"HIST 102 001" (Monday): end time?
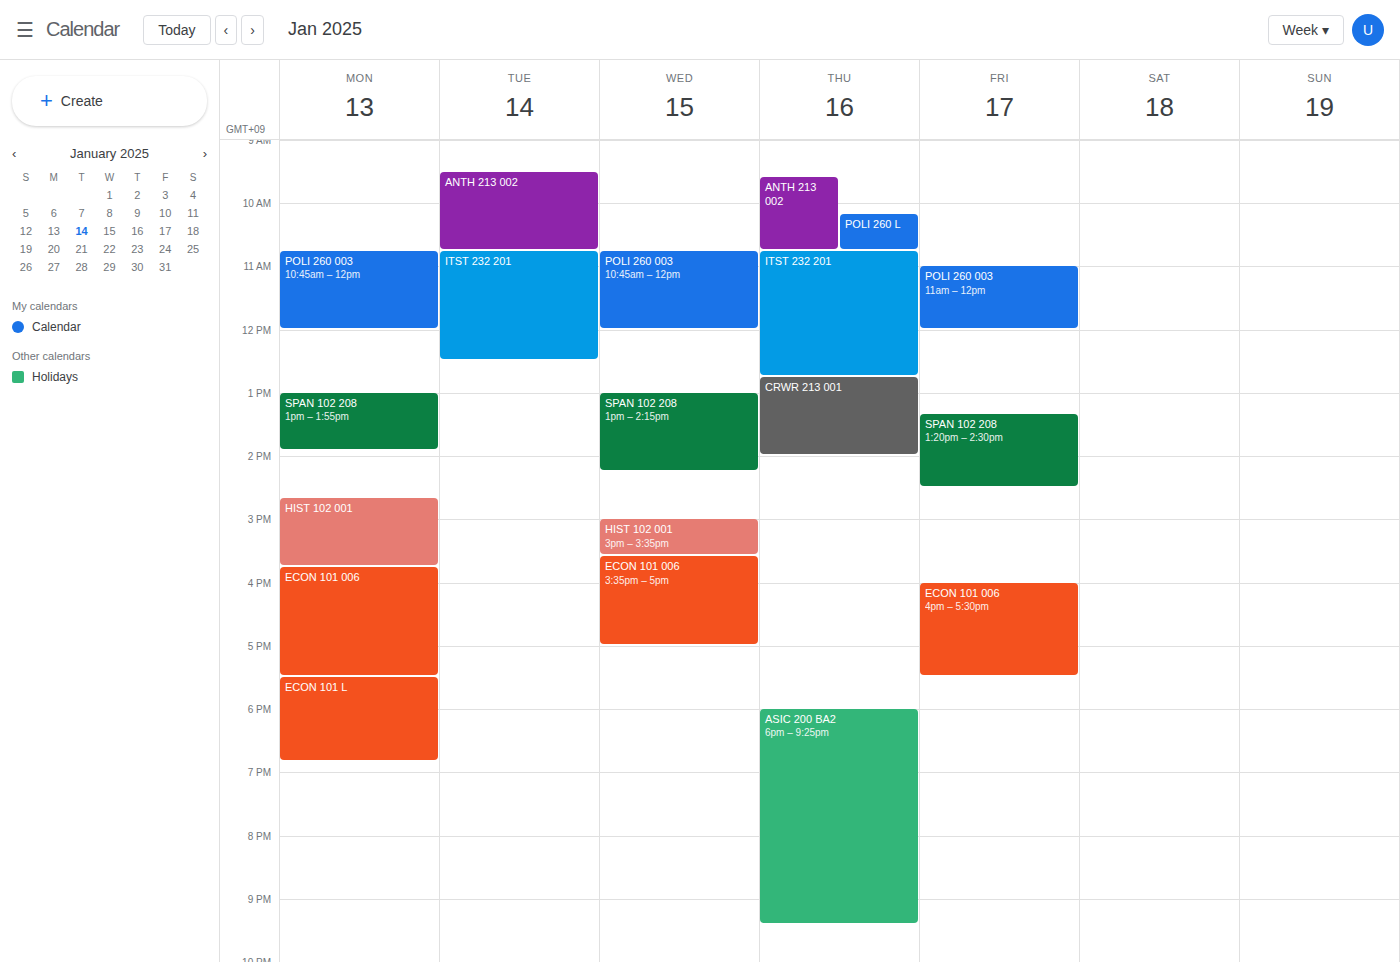
3:45 PM